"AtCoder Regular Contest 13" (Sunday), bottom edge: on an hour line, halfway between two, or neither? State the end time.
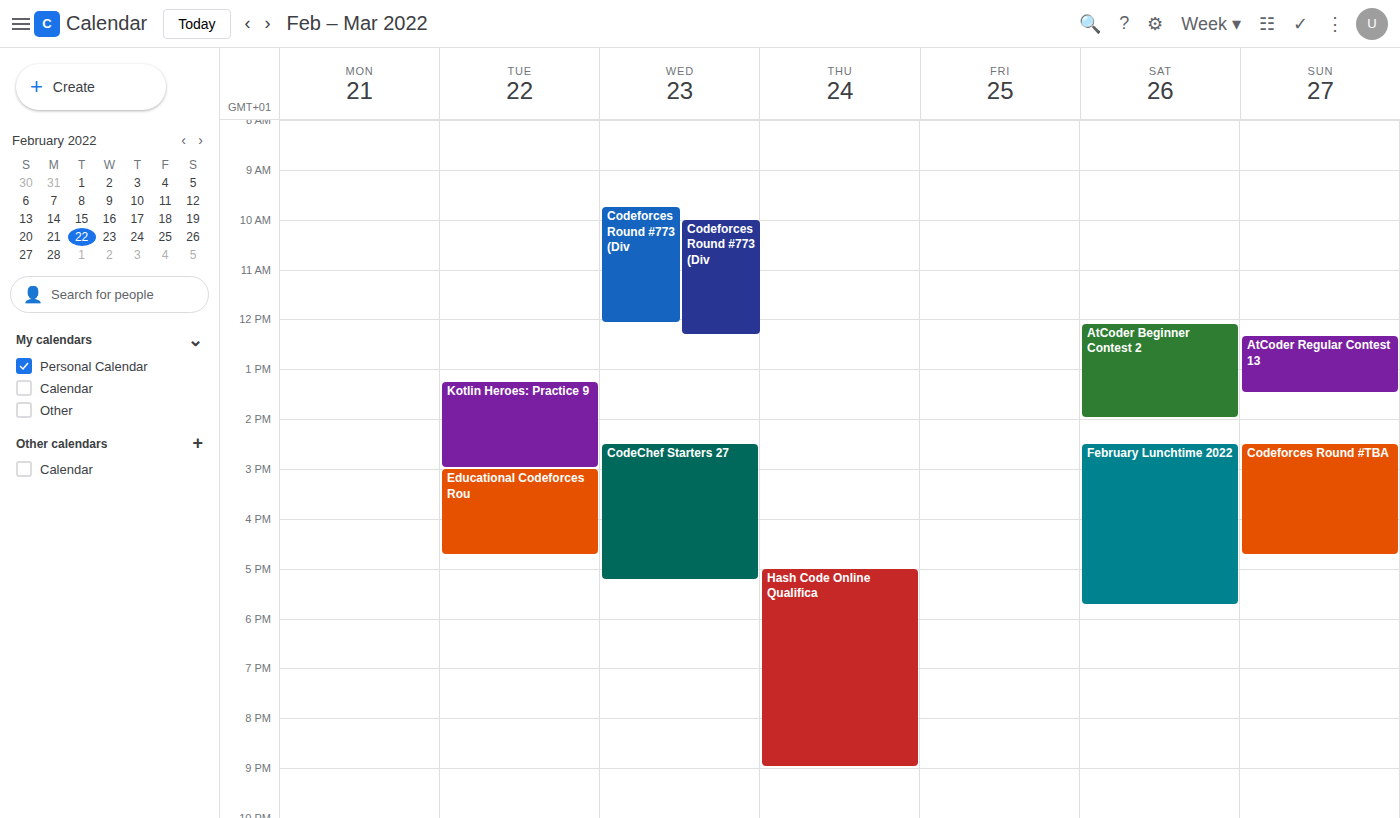
1:30 PM -- halfway between the 1 PM and 2 PM lines.